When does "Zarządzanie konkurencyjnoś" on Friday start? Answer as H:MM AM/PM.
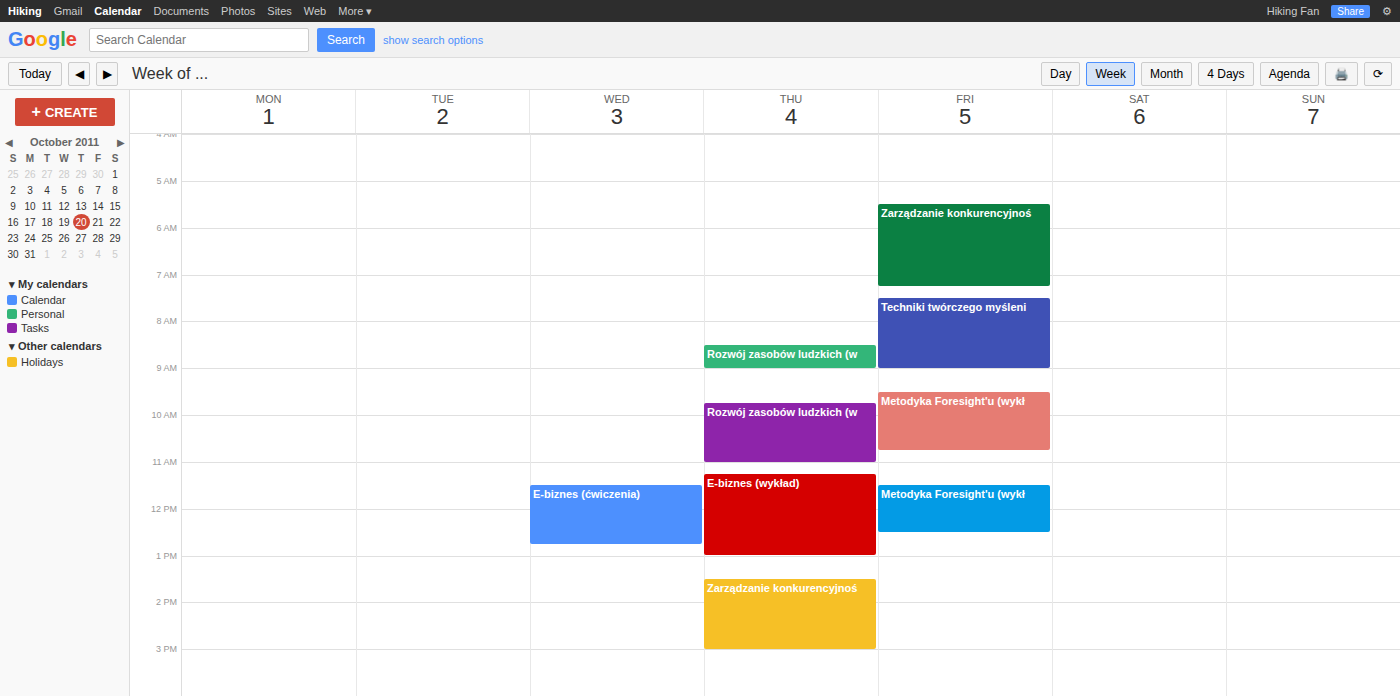
5:30 AM